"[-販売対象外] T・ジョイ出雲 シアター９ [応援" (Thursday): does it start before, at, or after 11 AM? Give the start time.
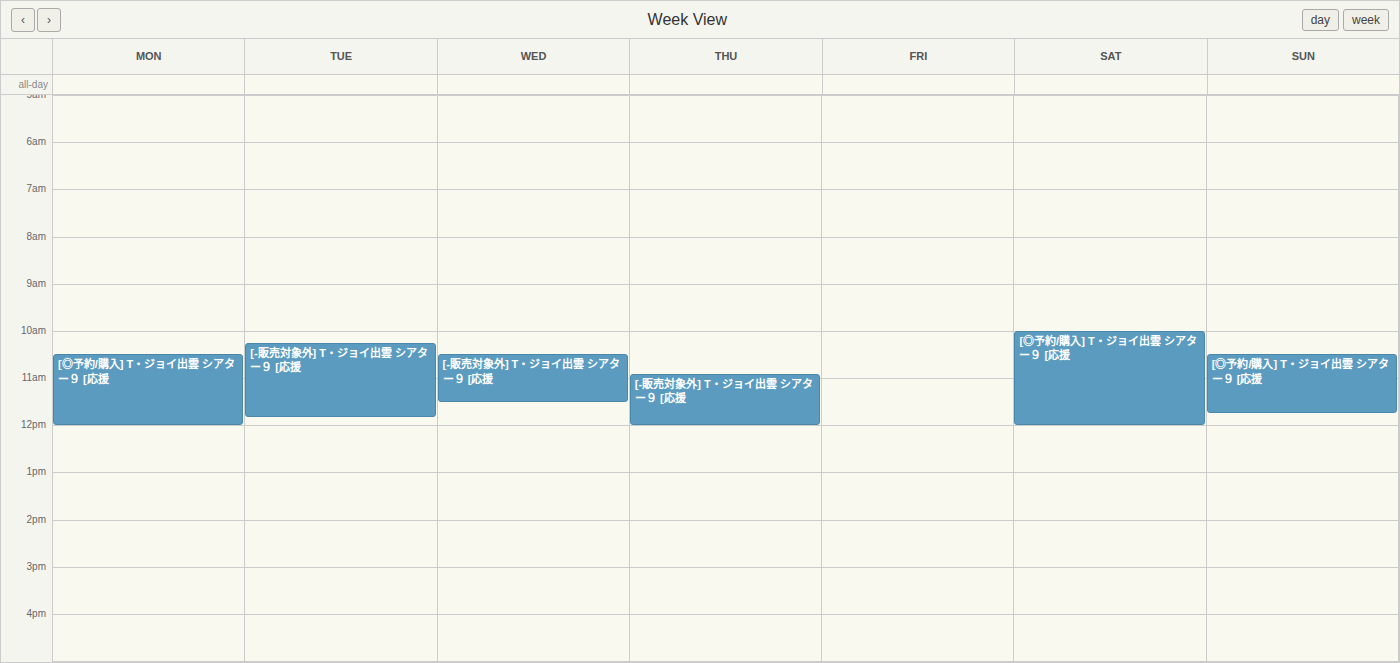
10:55 AM -- before 11 AM, 5 minutes above the 11 AM line.